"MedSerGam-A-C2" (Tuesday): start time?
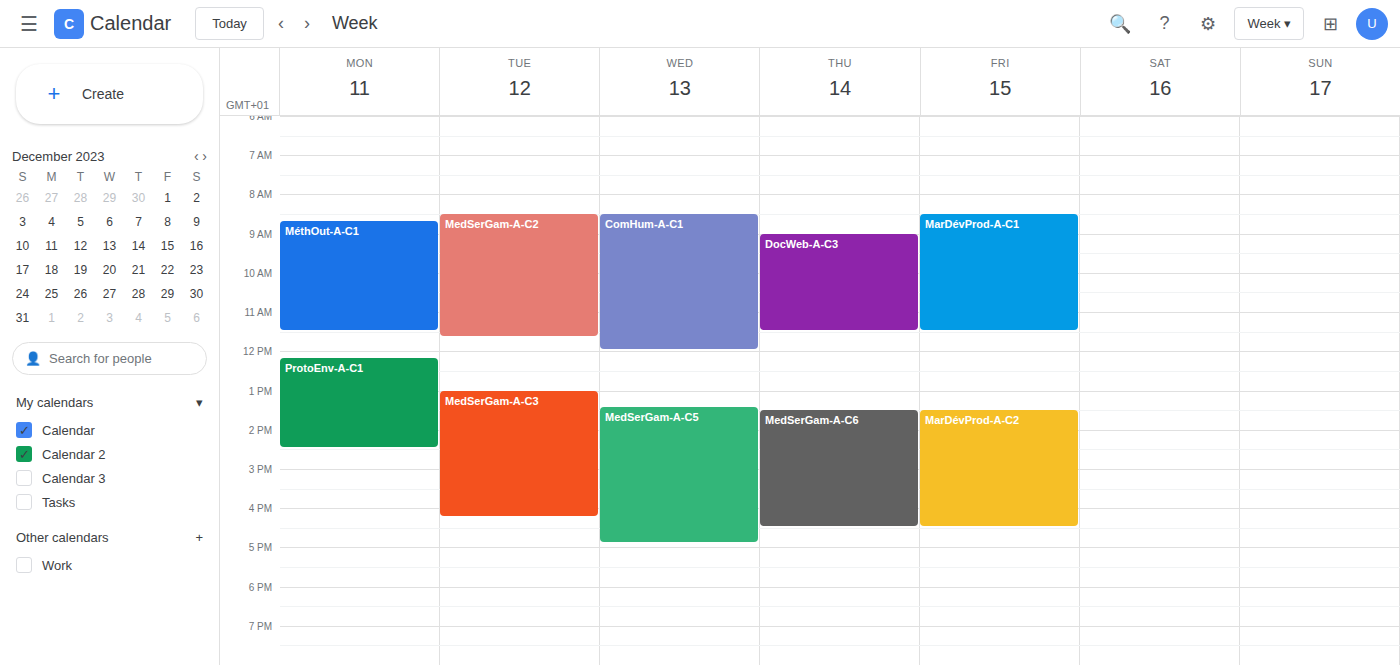
8:30 AM